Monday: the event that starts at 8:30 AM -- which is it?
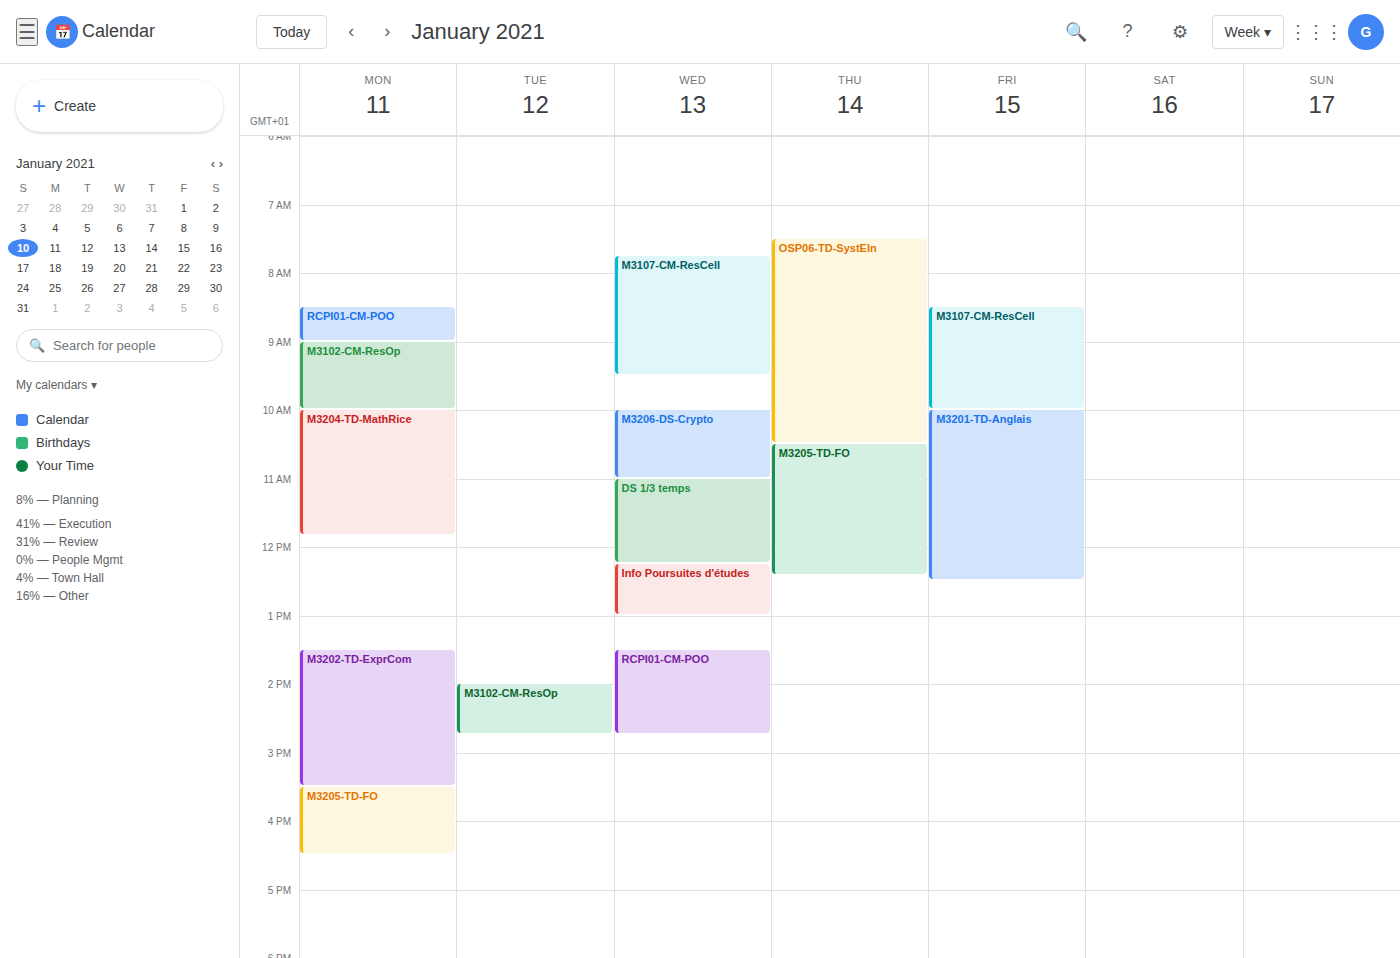
"RCPI01-CM-POO"